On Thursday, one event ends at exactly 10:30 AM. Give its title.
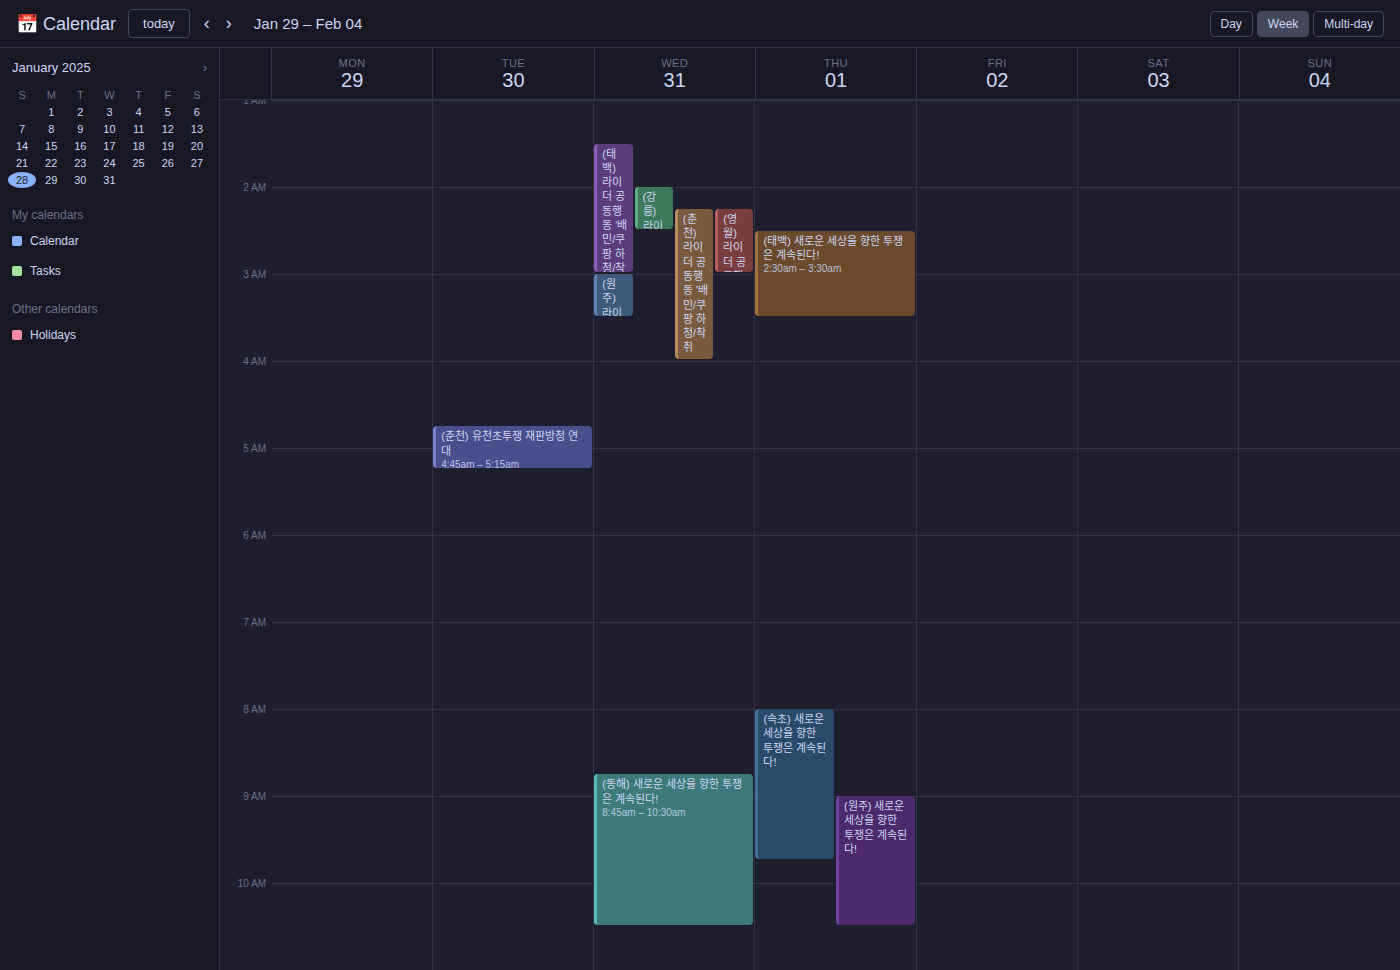
"(원주) 새로운 세상을 향한 투쟁은 계속된다!"